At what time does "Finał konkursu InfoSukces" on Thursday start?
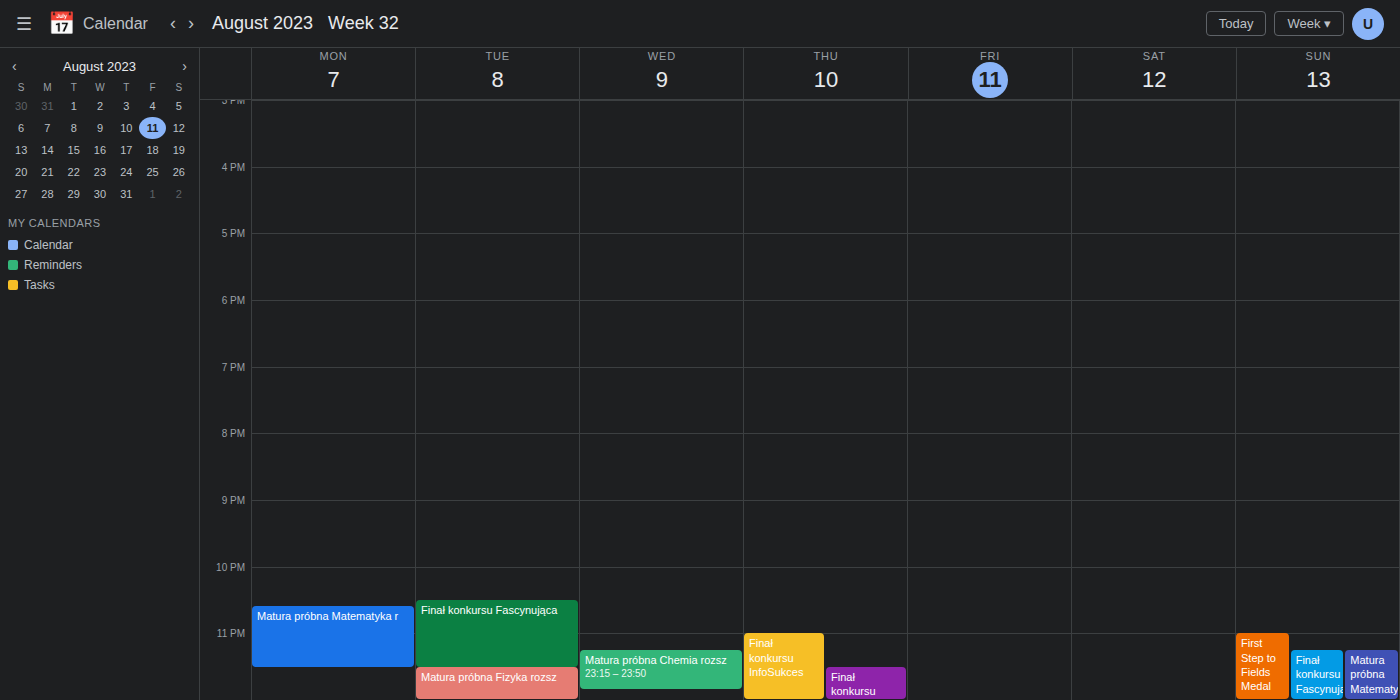
11:00 PM